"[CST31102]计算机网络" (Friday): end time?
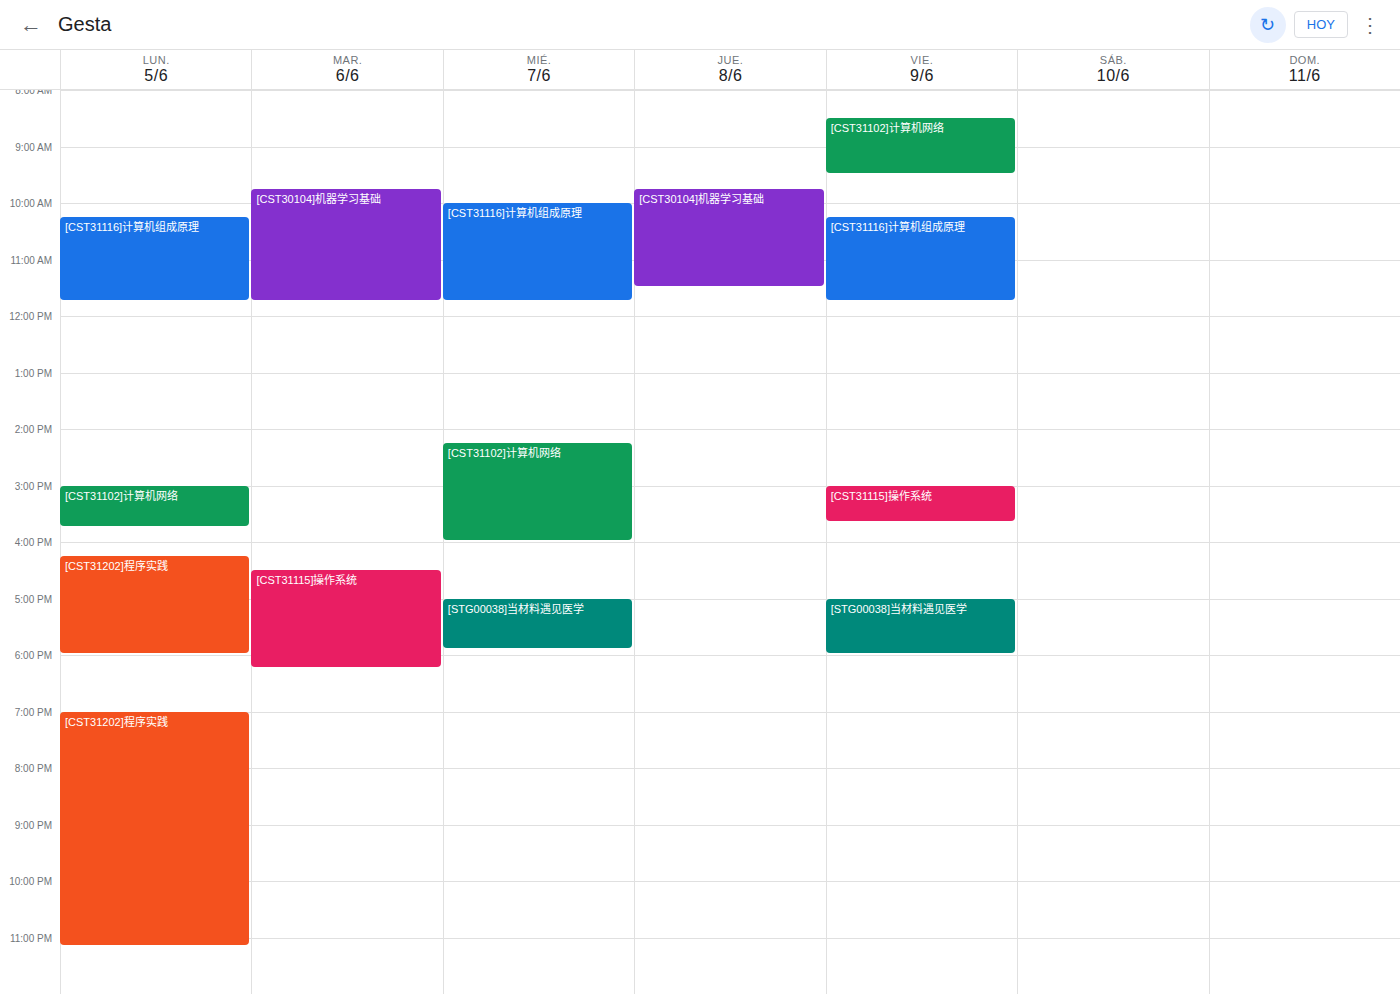
09:30